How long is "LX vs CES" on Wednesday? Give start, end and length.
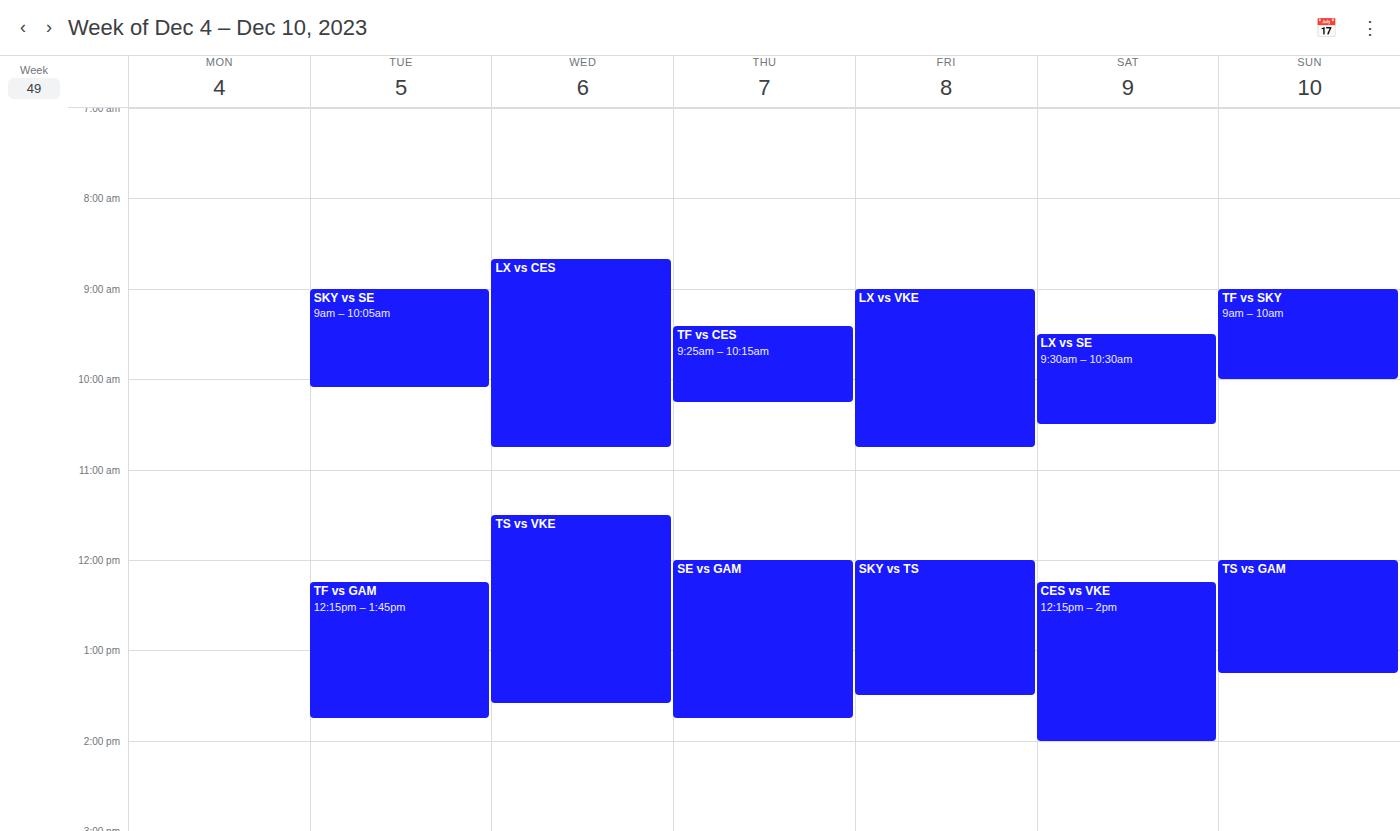
8:40 AM to 10:45 AM, 2 hours 5 minutes